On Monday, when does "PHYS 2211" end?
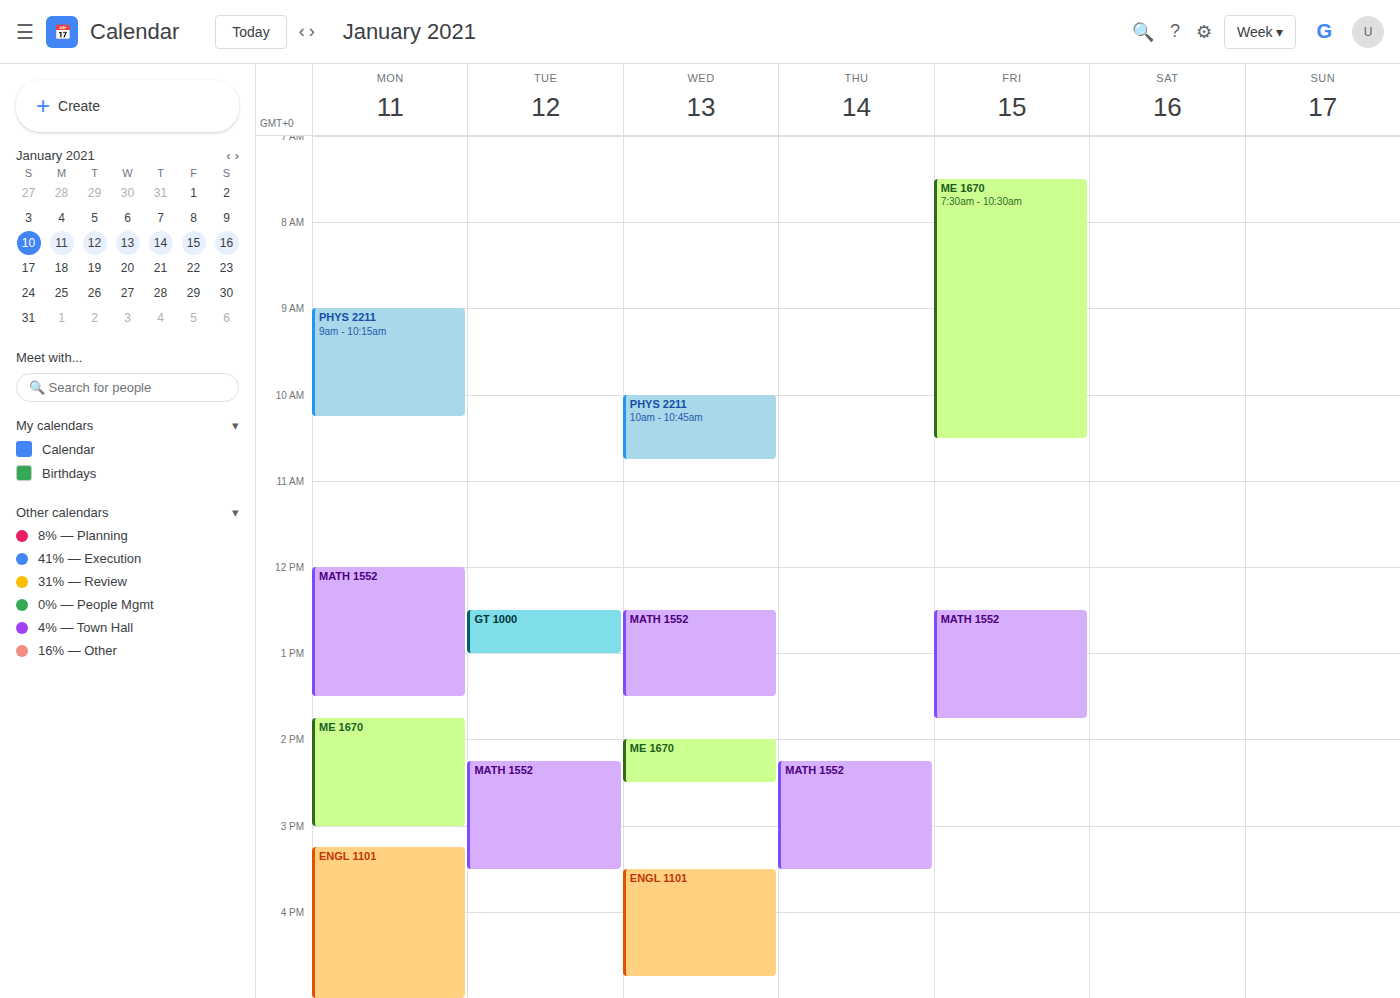
10:15 AM